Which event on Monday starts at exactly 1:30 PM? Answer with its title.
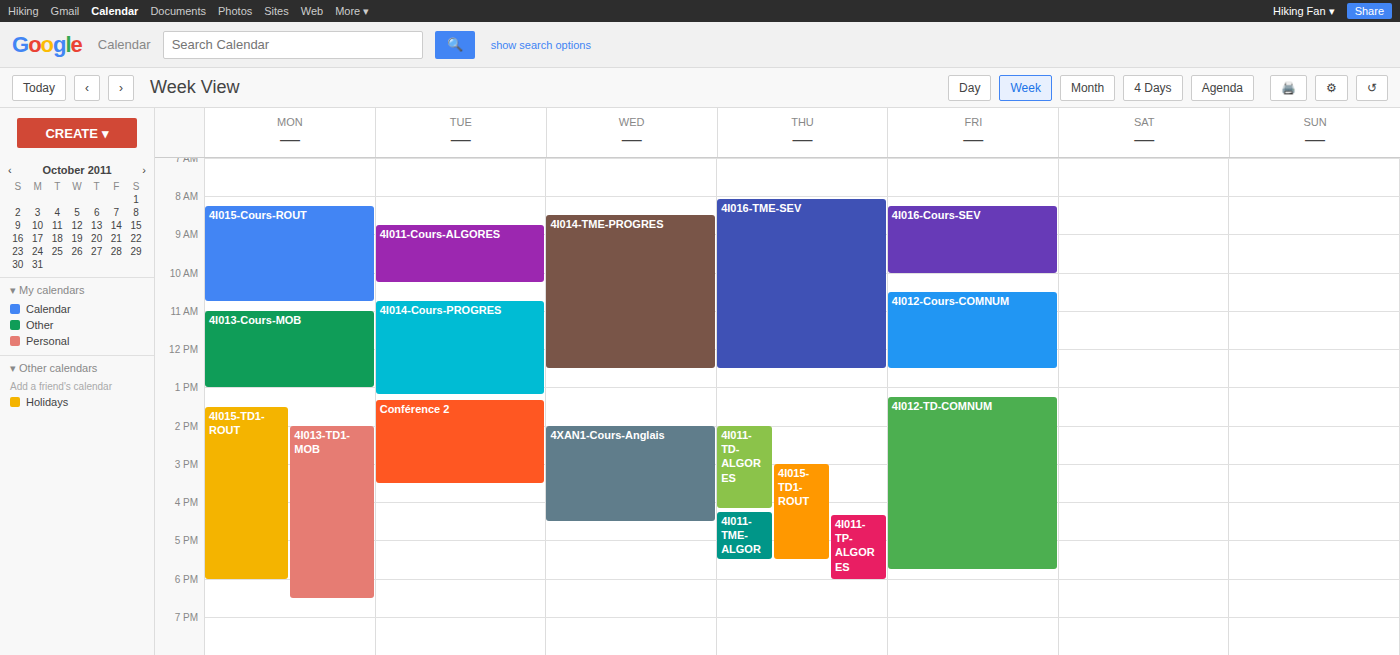
"4I015-TD1-ROUT"